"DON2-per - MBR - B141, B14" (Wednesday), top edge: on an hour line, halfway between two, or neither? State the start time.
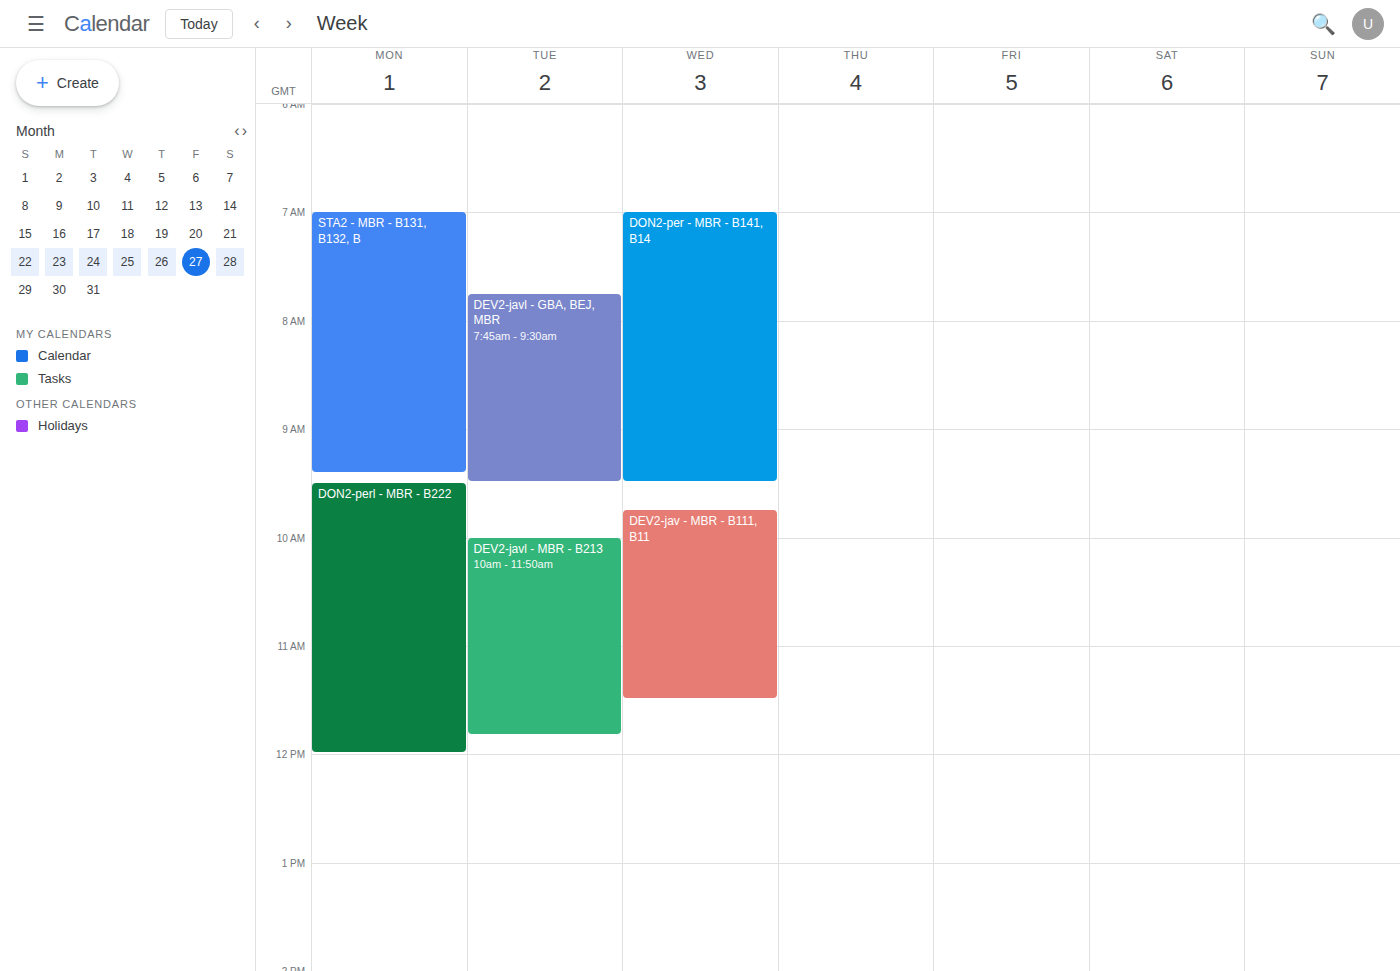
07:00 -- exactly on the 07:00 line.